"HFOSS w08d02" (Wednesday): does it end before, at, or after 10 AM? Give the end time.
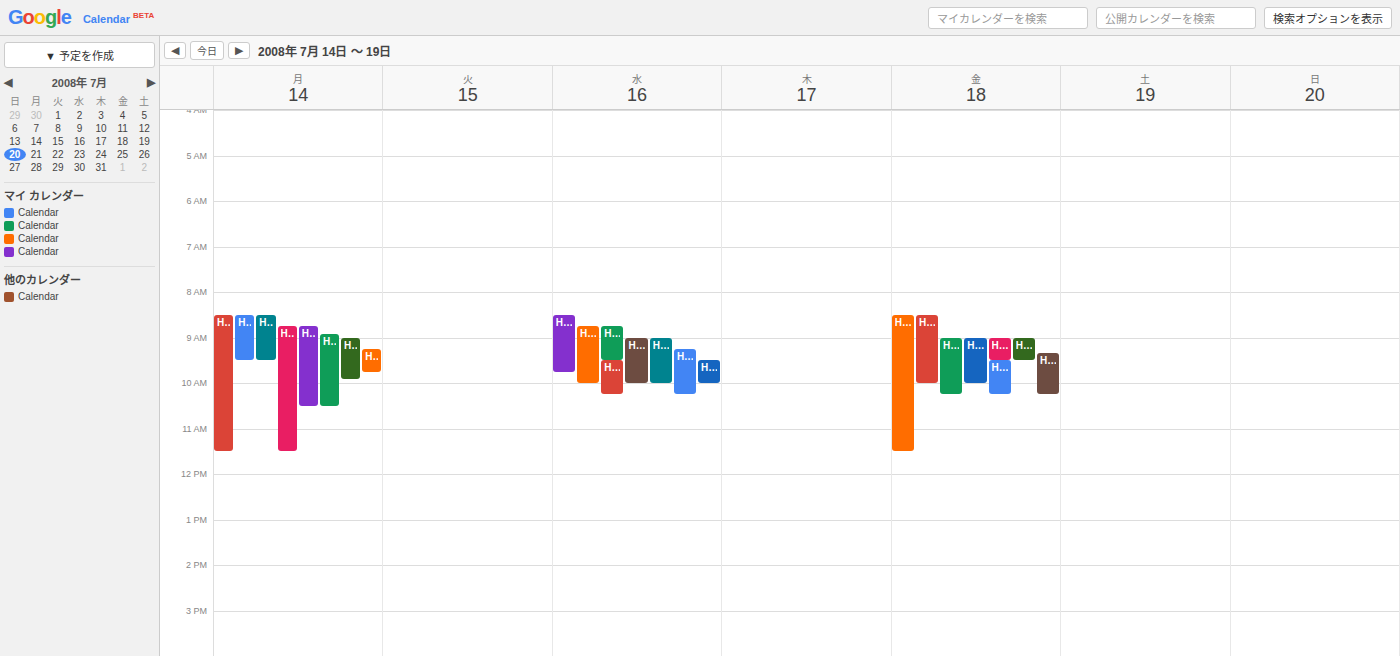
10:15 AM -- after 10 AM, 15 minutes below the 10 AM line.